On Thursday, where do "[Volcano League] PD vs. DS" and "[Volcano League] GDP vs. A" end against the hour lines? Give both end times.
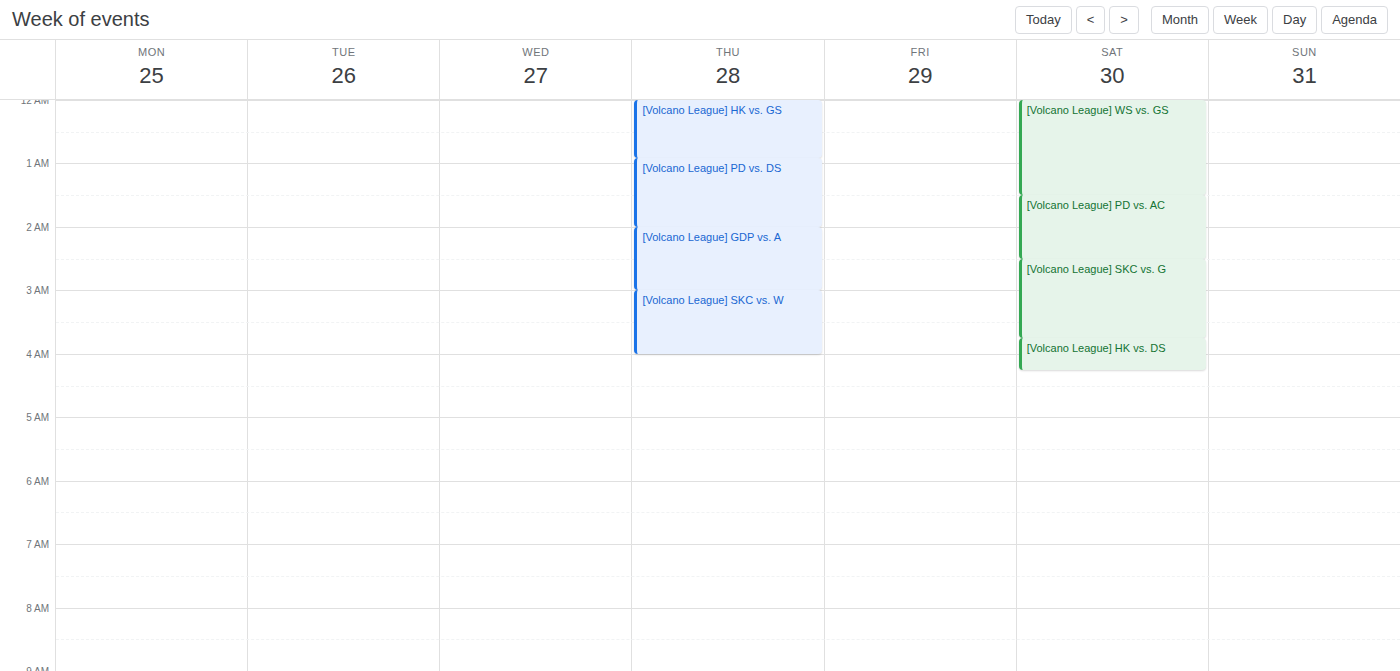
"[Volcano League] PD vs. DS": 2:00 AM, exactly on the 2 AM line. "[Volcano League] GDP vs. A": 3:00 AM, exactly on the 3 AM line.